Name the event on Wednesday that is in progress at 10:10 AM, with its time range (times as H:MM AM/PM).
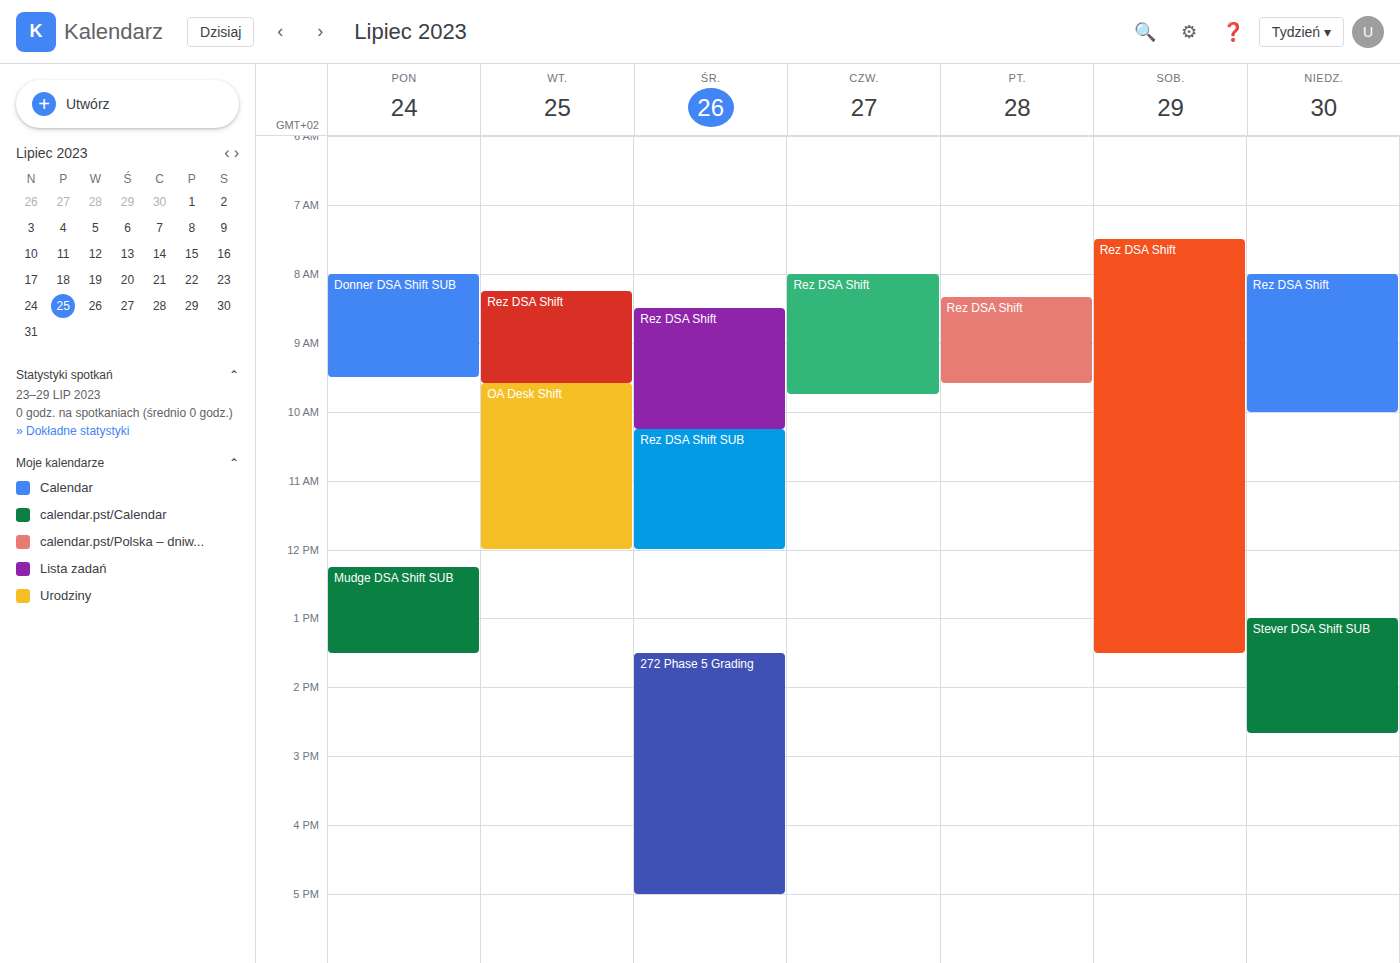
"Rez DSA Shift", 8:30 AM to 10:15 AM